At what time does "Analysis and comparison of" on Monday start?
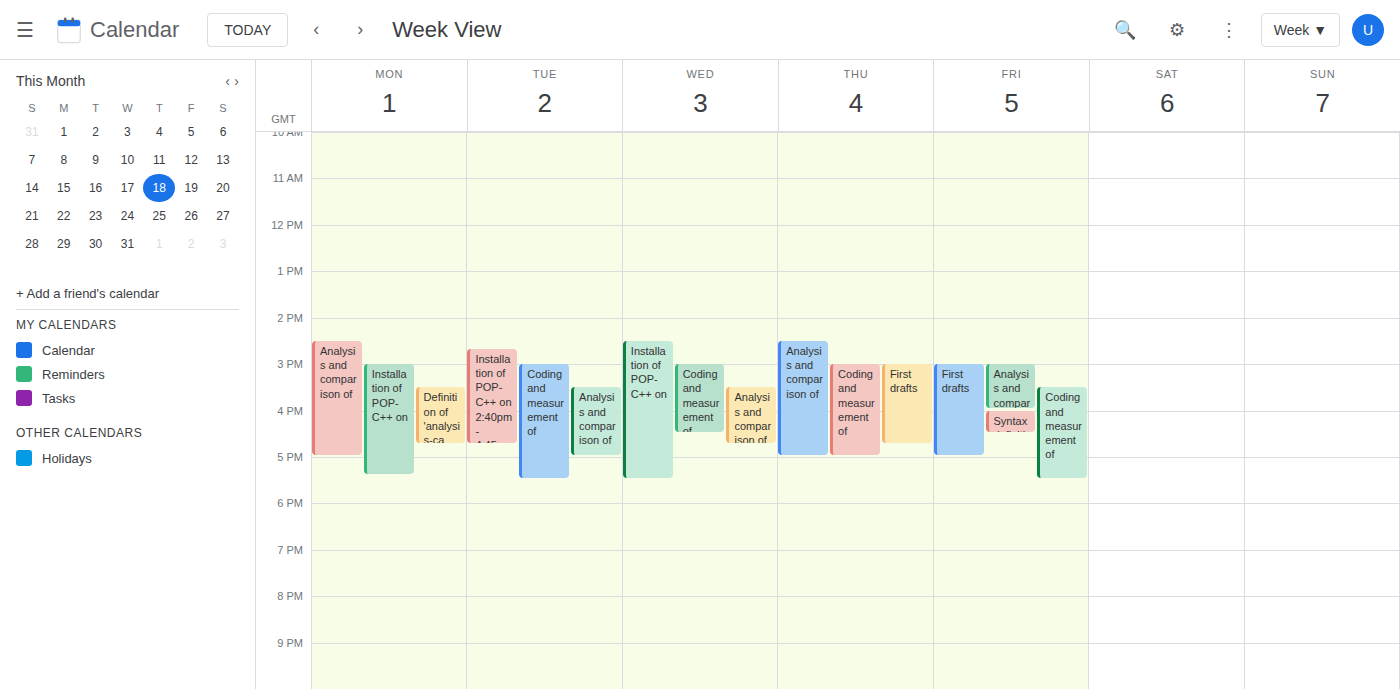
2:30 PM